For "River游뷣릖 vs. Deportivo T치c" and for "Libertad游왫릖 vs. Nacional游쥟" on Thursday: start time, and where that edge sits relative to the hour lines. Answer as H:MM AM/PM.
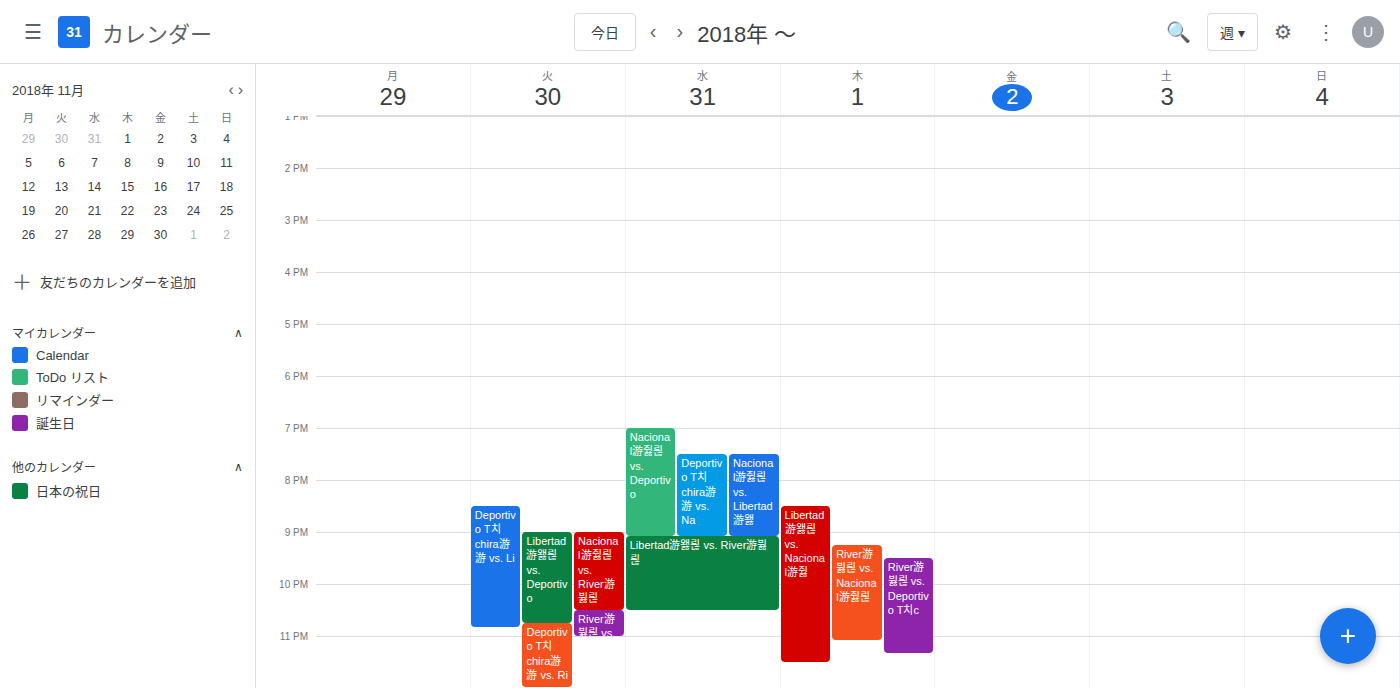
"River游뷣릖 vs. Deportivo T치c": 9:30 PM, halfway between the 9 PM and 10 PM lines. "Libertad游왫릖 vs. Nacional游쥟": 8:30 PM, halfway between the 8 PM and 9 PM lines.